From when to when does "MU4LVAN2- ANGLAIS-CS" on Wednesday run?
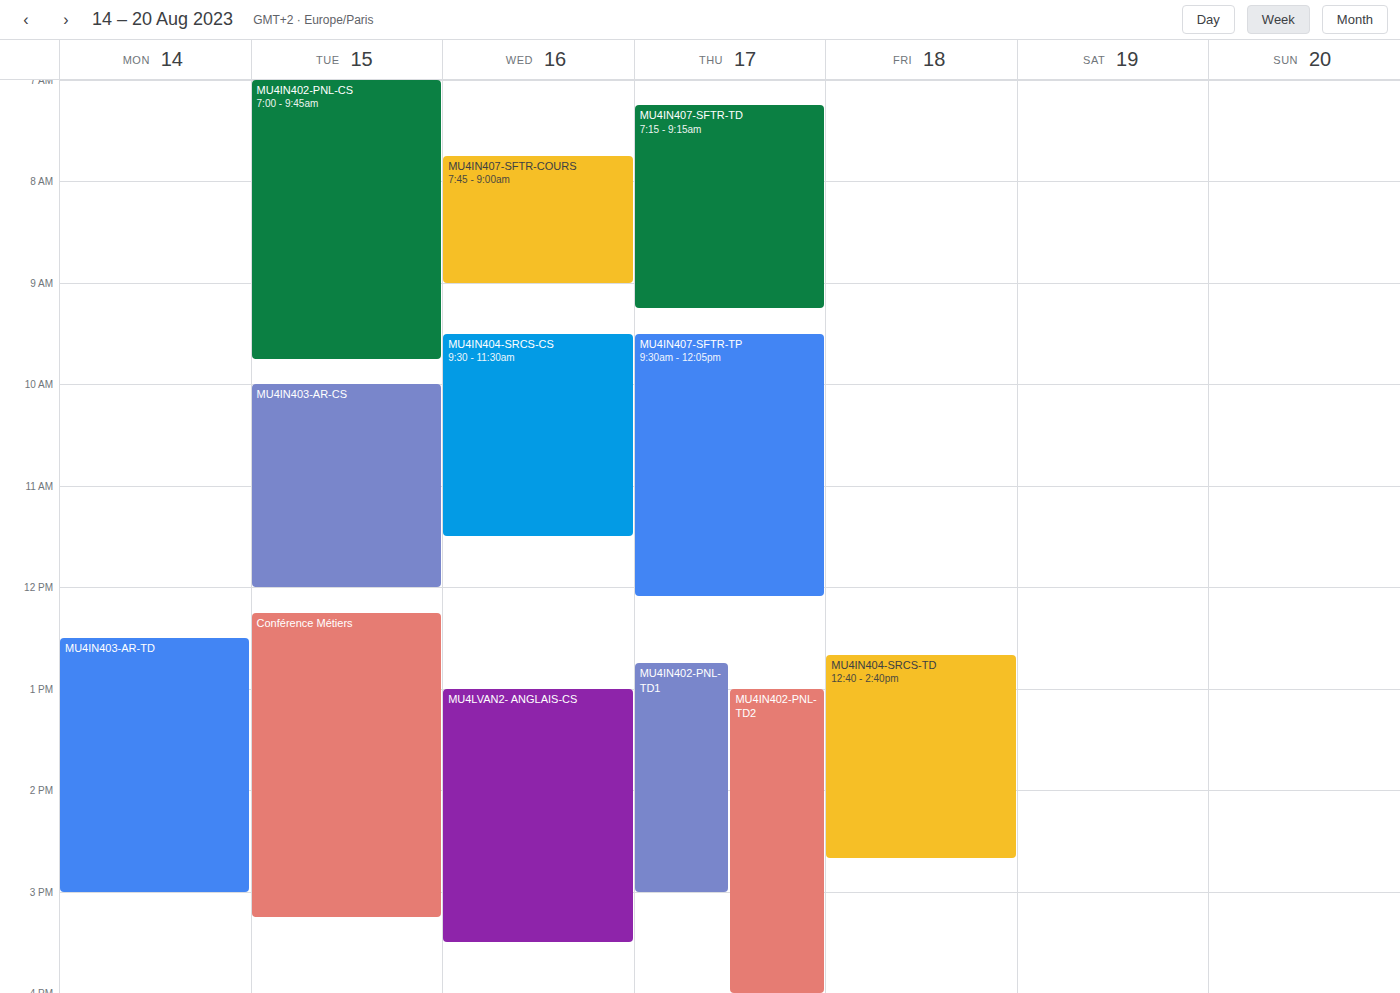
13:00 to 15:30